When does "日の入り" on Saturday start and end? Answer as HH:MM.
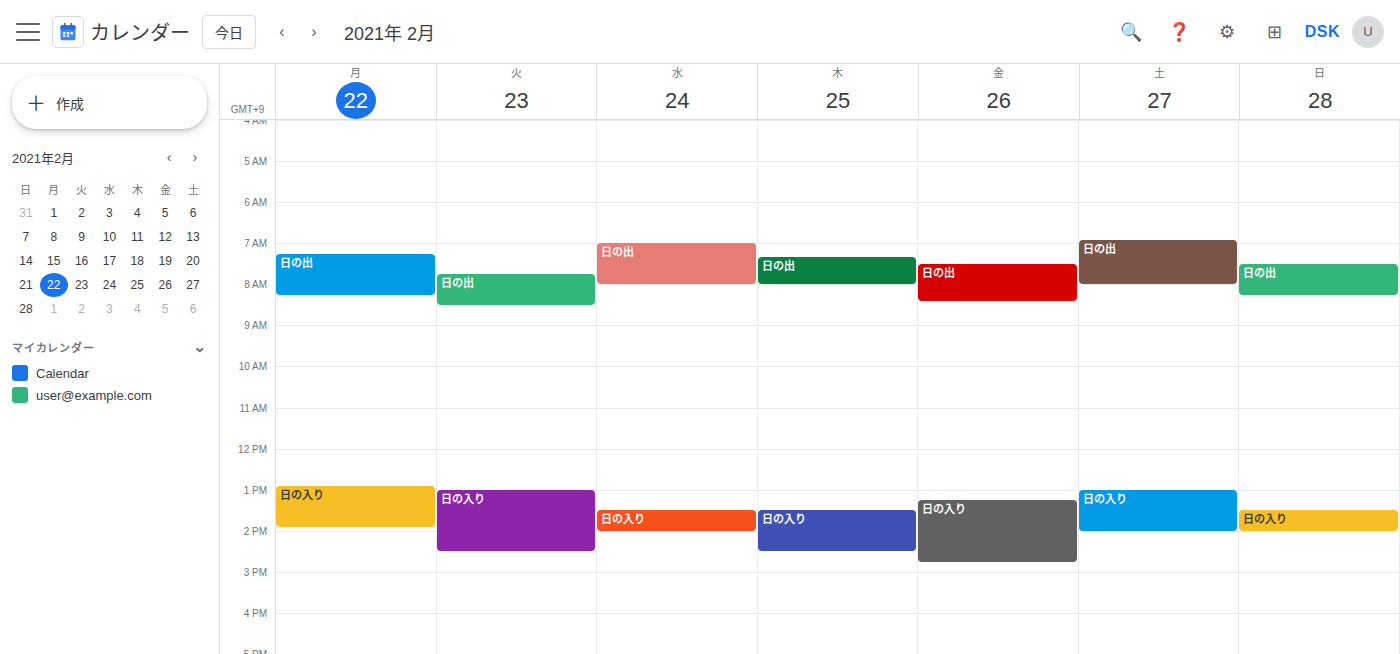
13:00 to 14:00